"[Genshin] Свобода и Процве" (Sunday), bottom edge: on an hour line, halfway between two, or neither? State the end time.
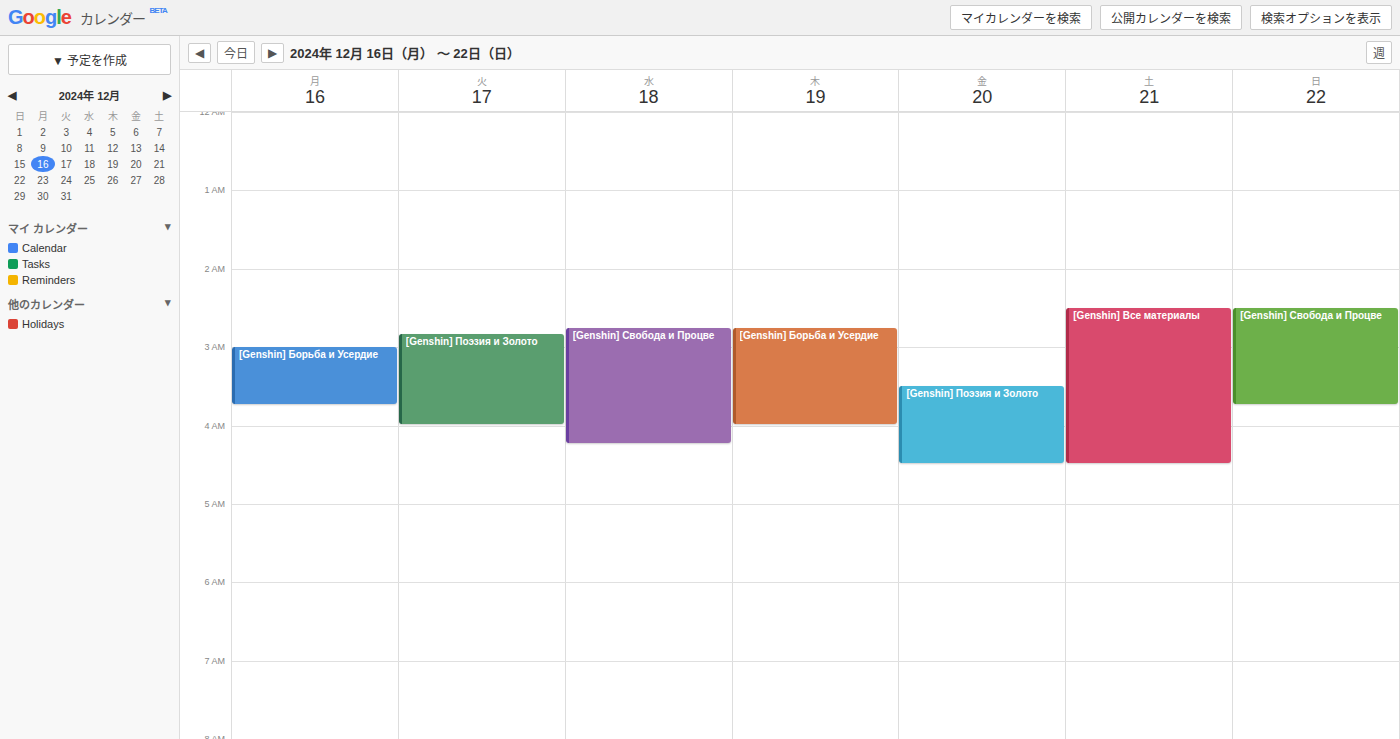
03:45 -- neither: three quarters of the way from the 03:00 line to the 04:00 line.